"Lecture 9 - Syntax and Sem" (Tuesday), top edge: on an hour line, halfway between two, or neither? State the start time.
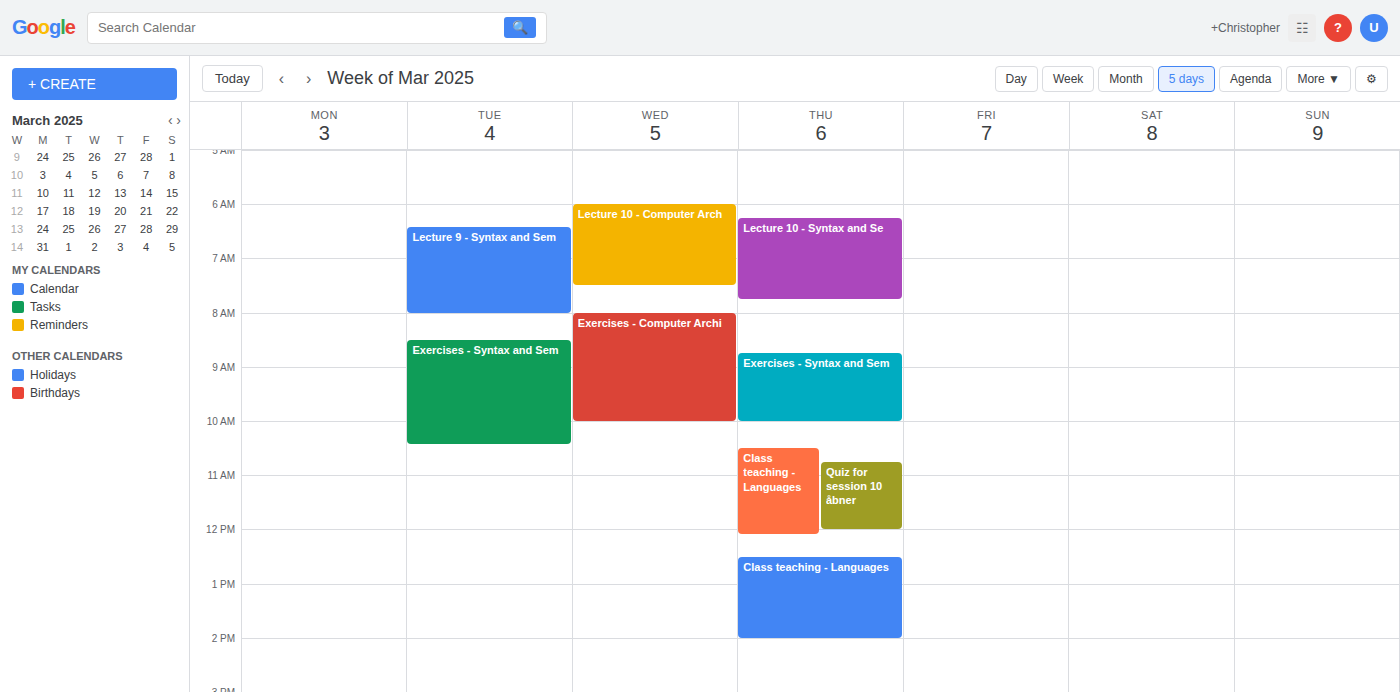
6:25 AM -- neither: 25 minutes below the 6 AM line and 35 minutes above the 7 AM line.